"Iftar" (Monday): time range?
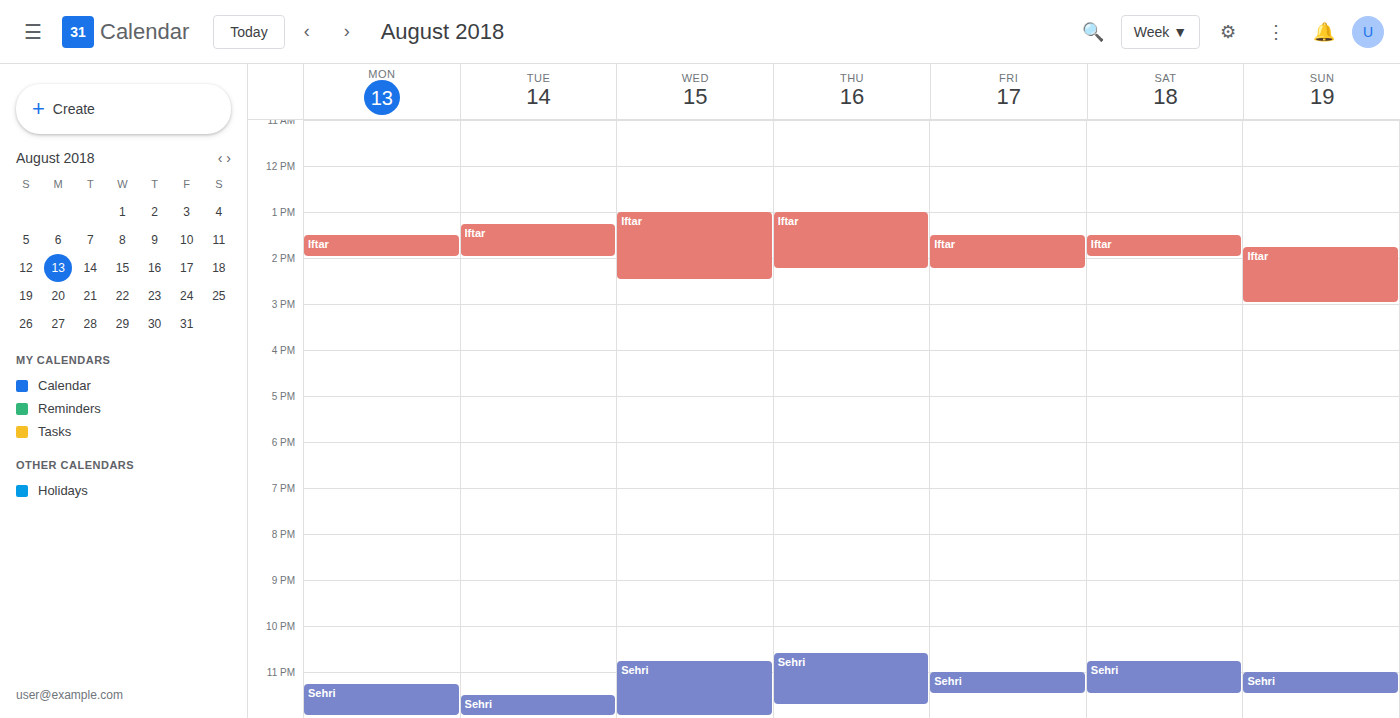
1:30 PM to 2:00 PM